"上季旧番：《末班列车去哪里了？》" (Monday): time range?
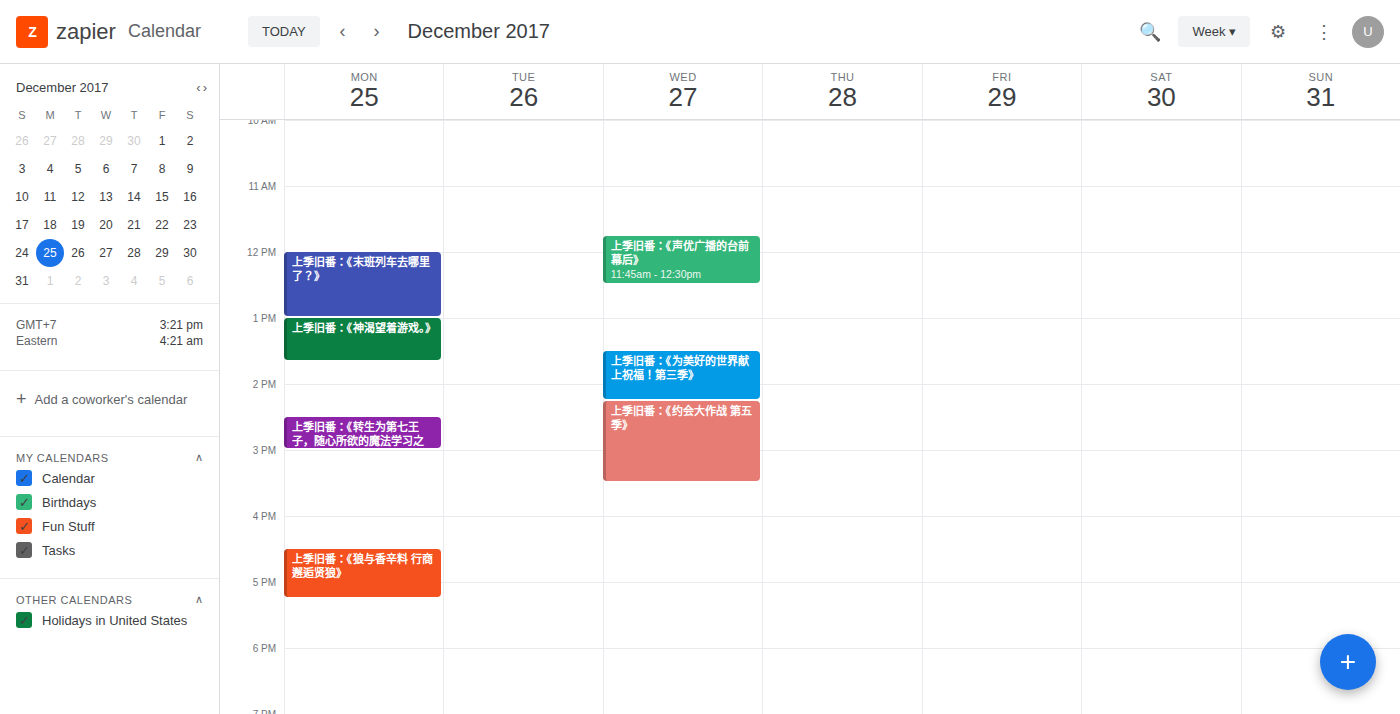
12:00 PM to 1:00 PM